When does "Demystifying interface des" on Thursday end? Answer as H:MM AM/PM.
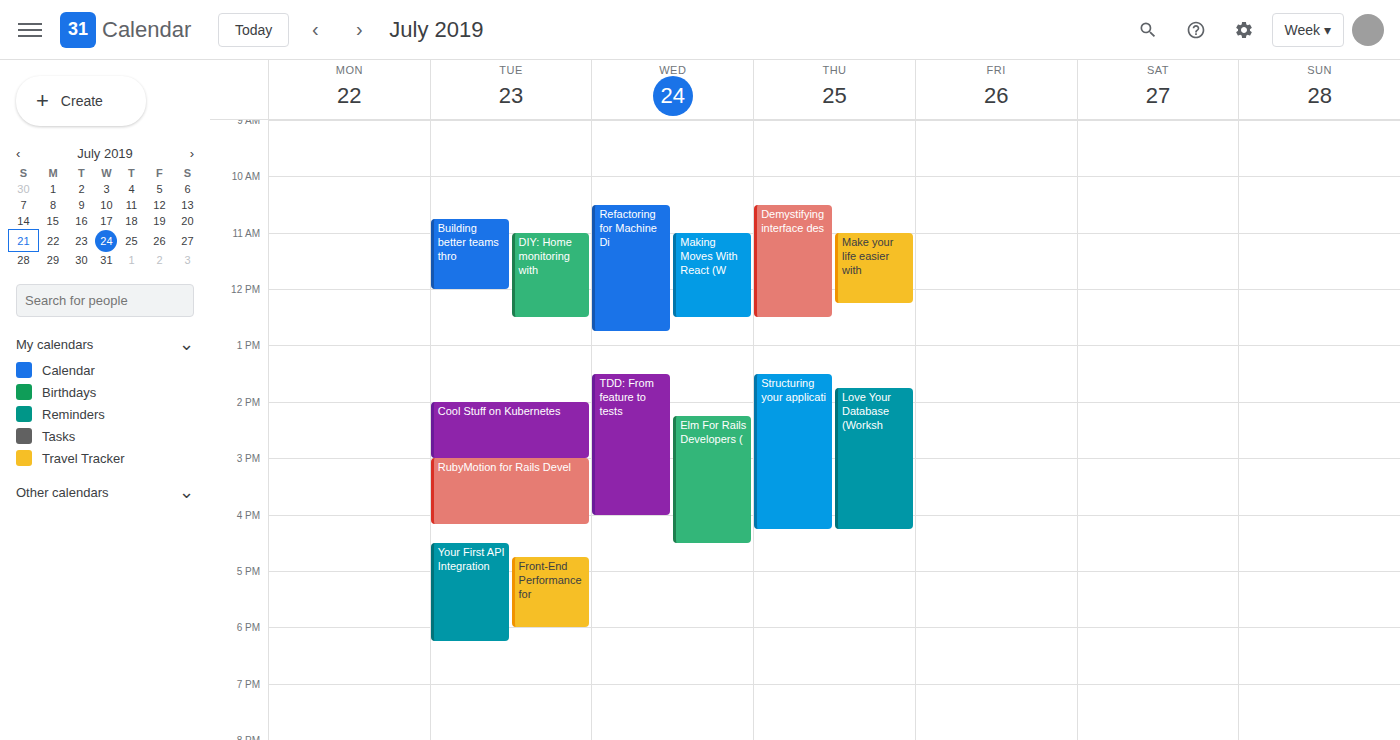
12:30 PM